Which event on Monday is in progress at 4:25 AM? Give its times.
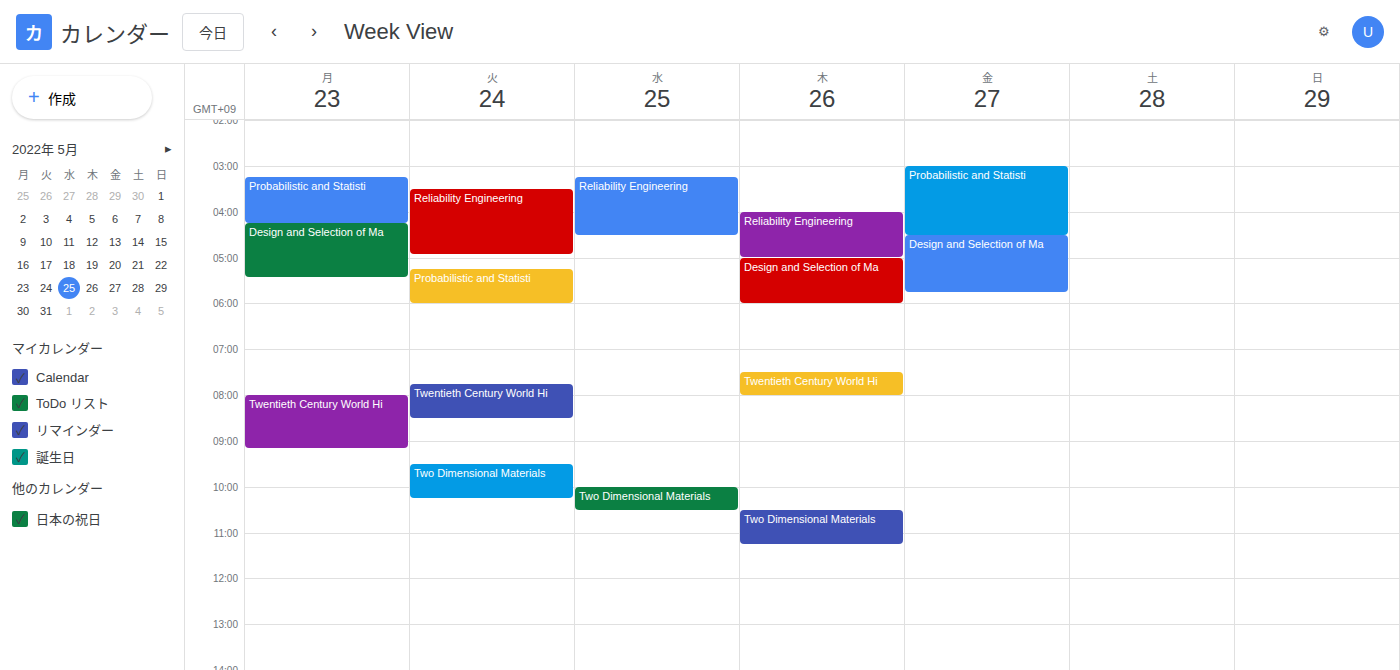
"Design and Selection of Ma", 4:15 AM to 5:25 AM